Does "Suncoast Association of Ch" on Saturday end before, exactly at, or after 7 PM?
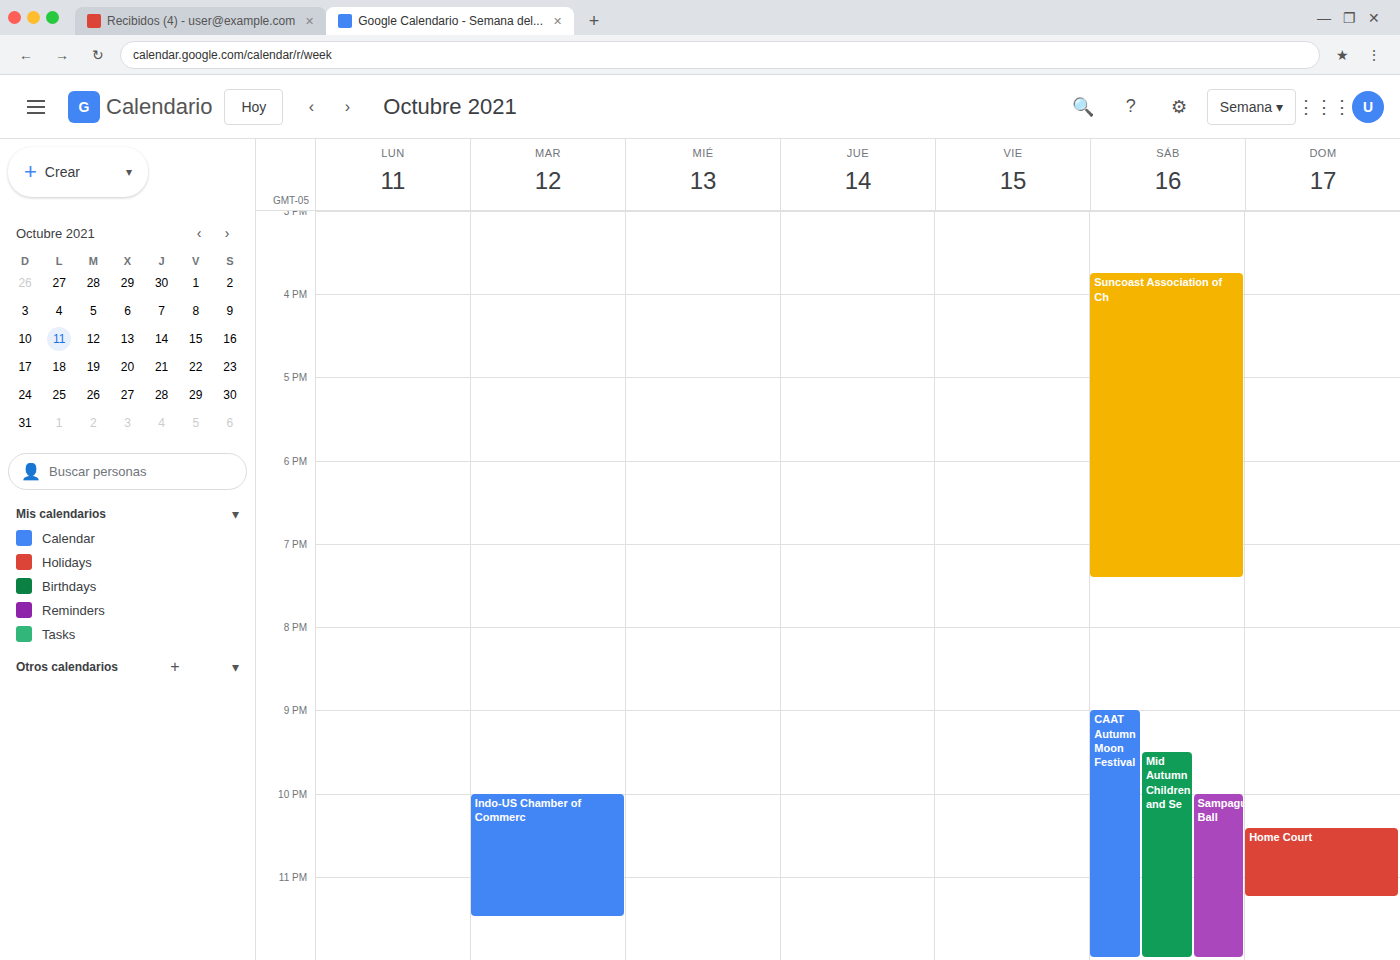
7:25 PM -- after 7 PM, 25 minutes below the 7 PM line.